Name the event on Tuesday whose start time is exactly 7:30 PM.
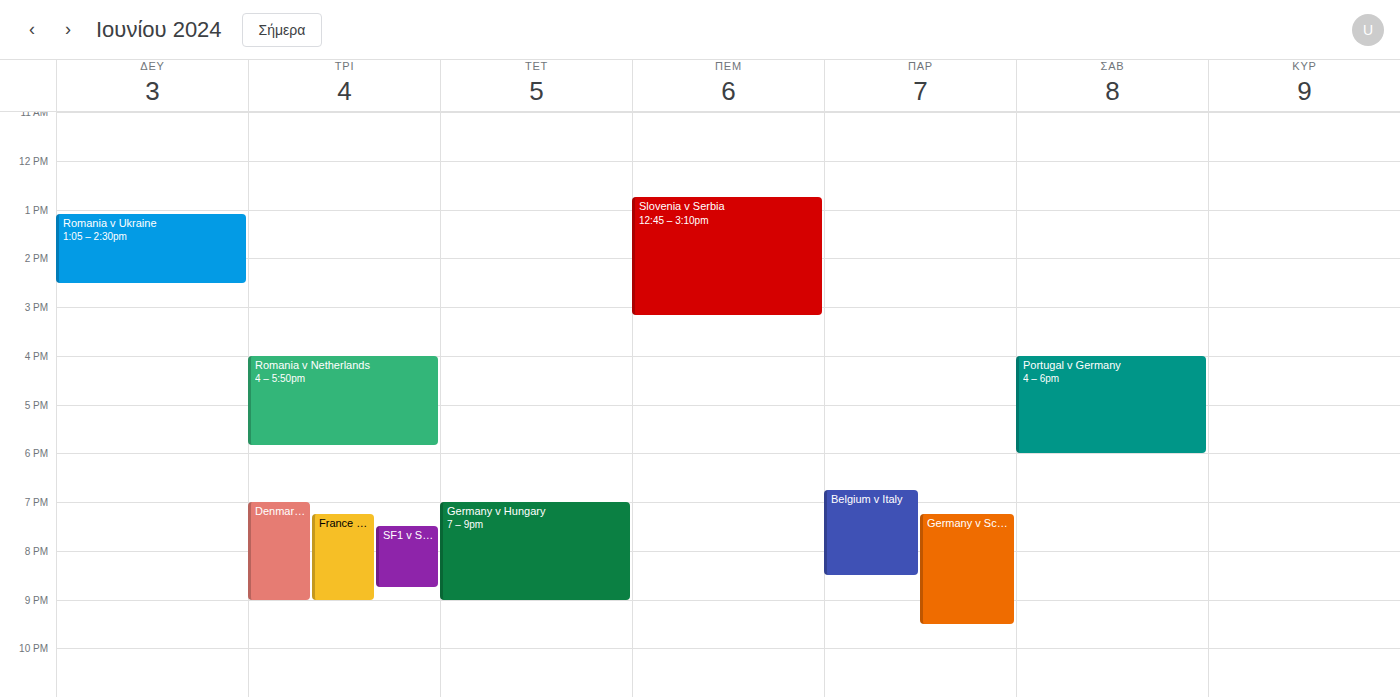
"SF1 v SF2"